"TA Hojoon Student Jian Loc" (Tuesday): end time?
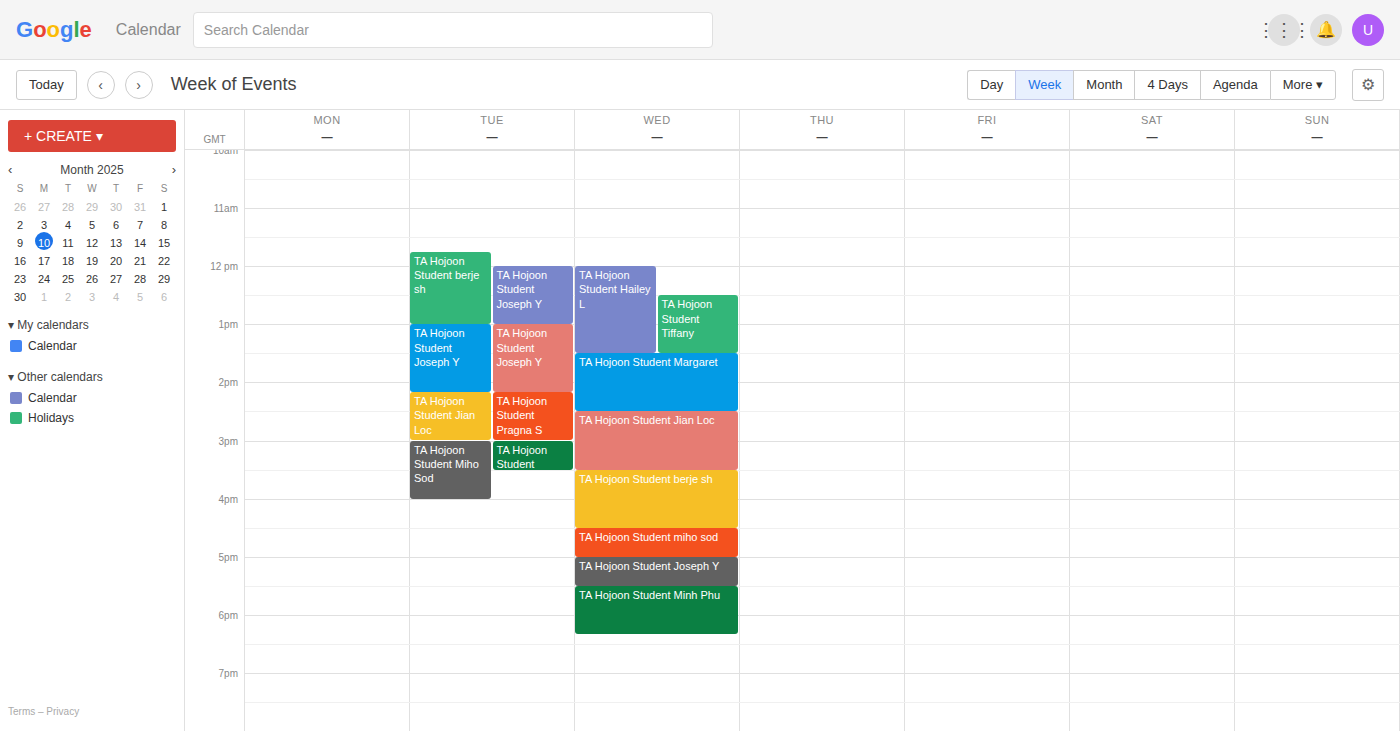
15:00